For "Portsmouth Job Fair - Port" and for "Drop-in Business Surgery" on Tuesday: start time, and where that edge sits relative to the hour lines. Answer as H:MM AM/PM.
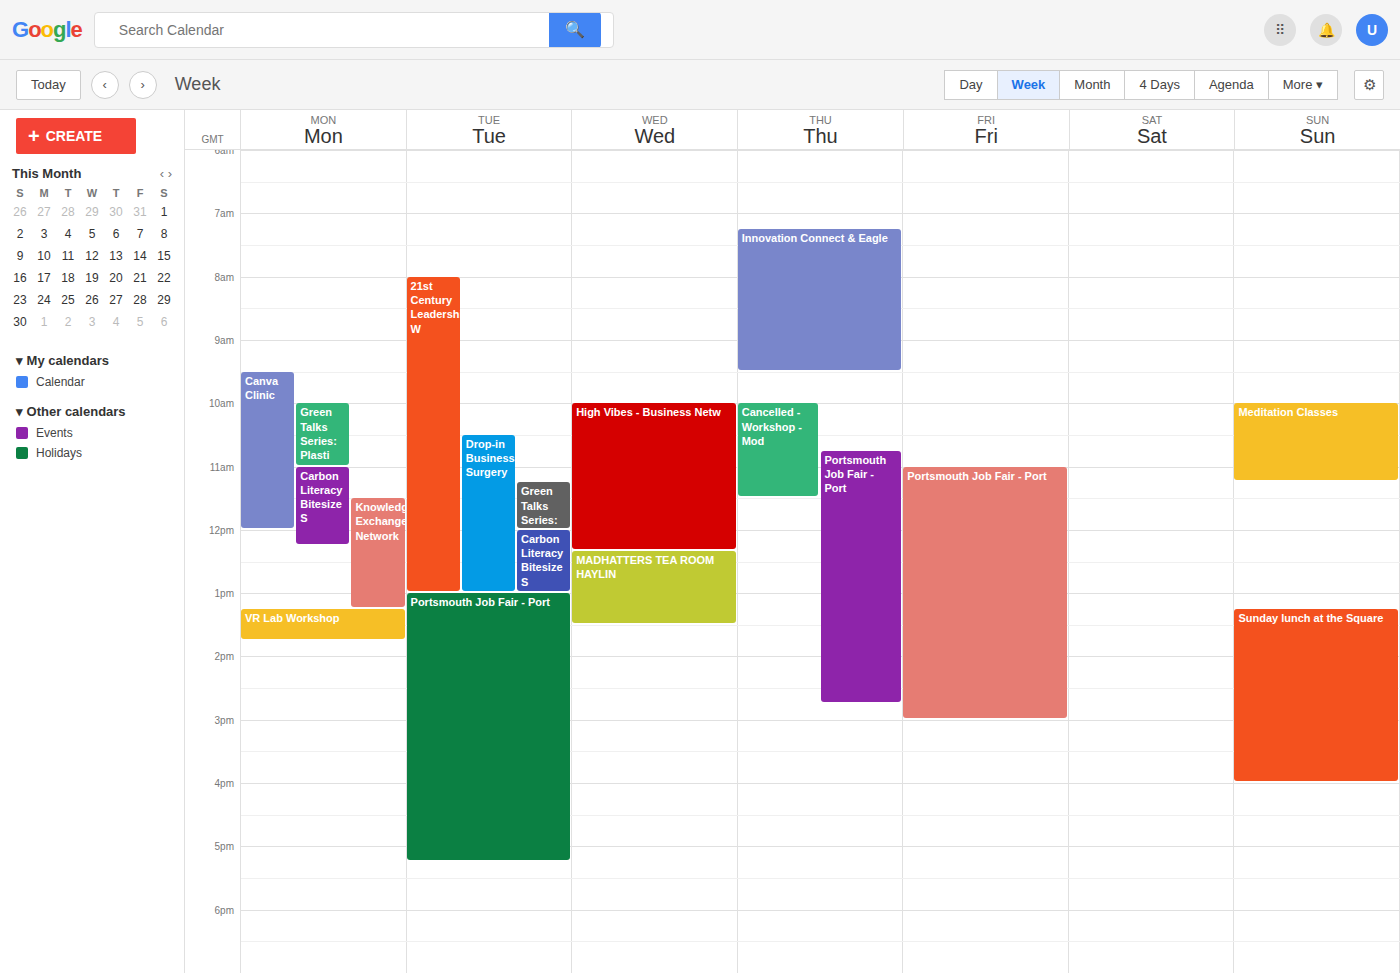
"Portsmouth Job Fair - Port": 1:00 PM, exactly on the 1 PM line. "Drop-in Business Surgery": 10:30 AM, halfway between the 10 AM and 11 AM lines.